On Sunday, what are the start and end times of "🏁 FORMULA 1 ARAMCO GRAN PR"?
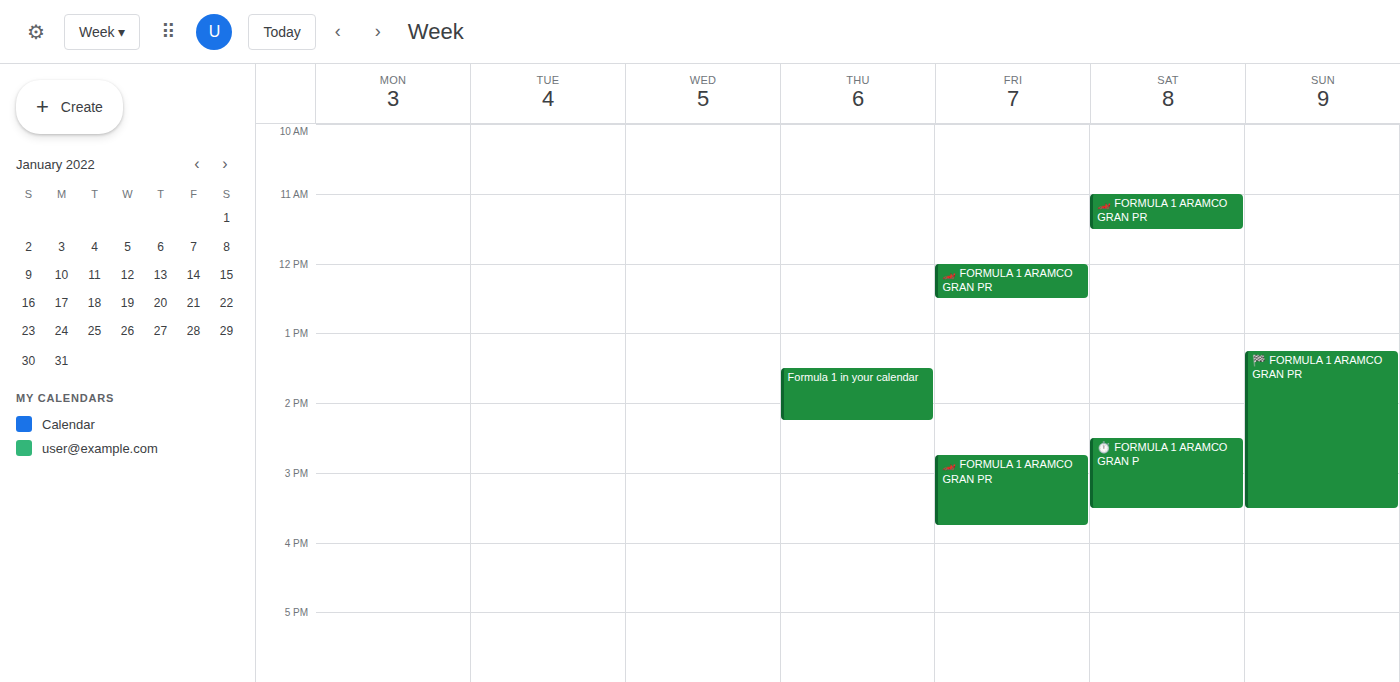
1:15 PM to 3:30 PM